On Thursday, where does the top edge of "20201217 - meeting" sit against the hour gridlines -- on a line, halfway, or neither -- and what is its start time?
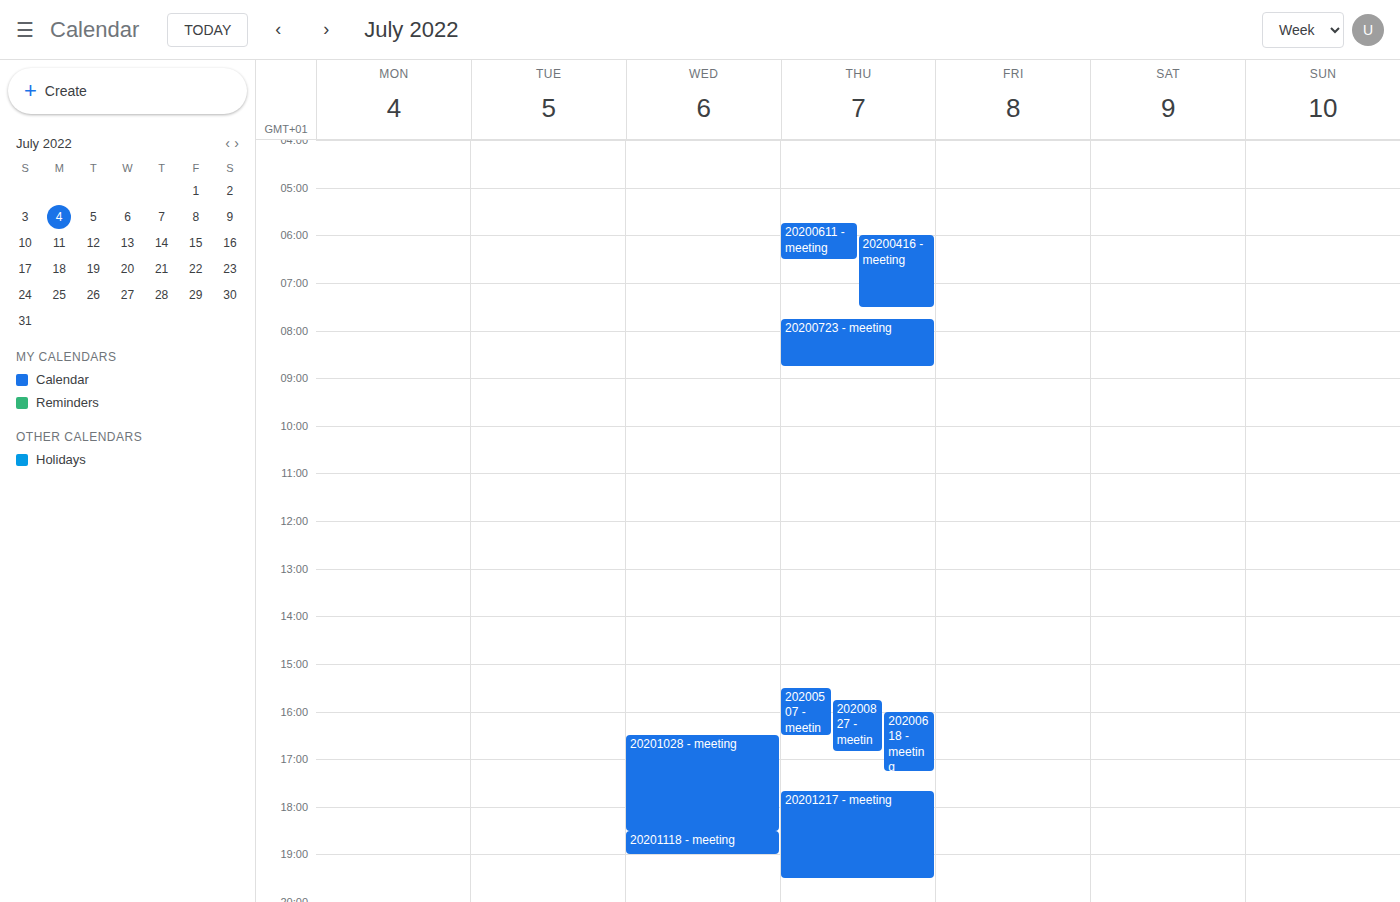
17:40 -- neither: 40 minutes below the 17:00 line and 20 minutes above the 18:00 line.